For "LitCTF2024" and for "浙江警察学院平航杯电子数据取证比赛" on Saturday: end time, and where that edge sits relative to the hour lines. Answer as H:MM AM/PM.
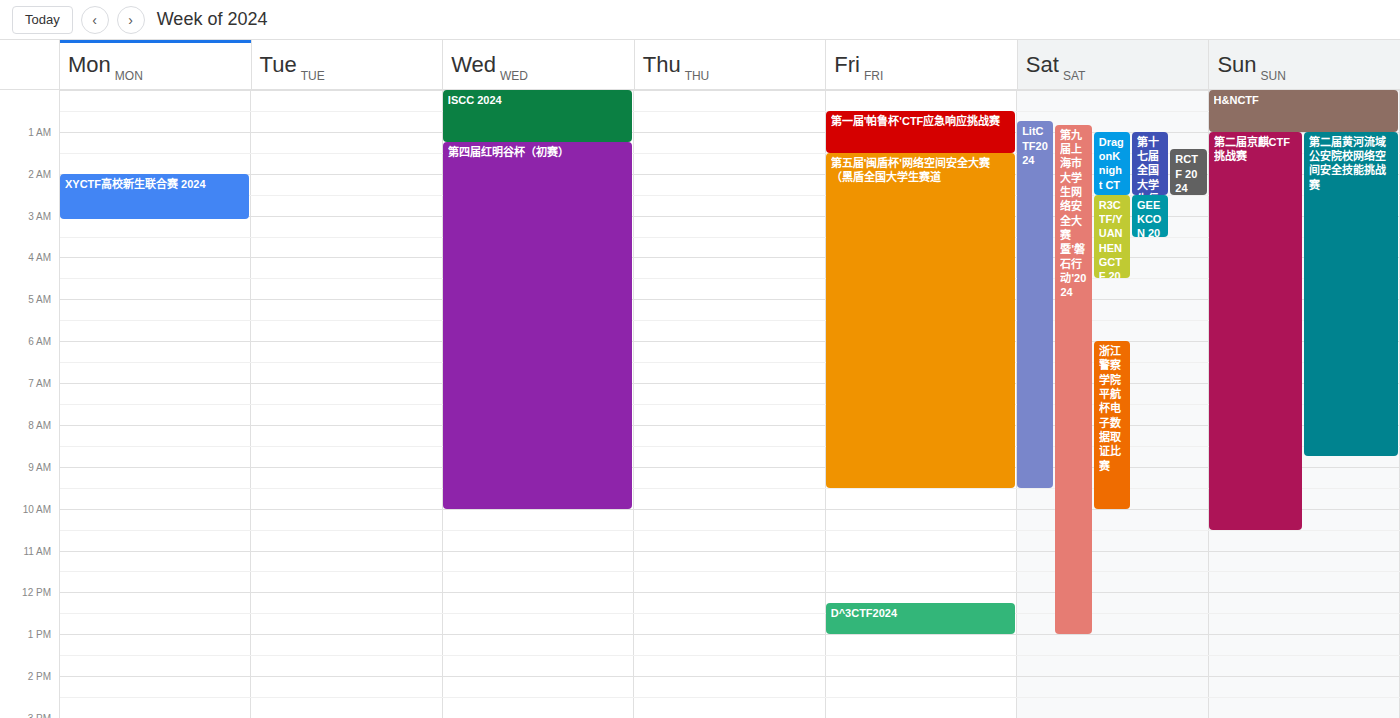
"LitCTF2024": 9:30 AM, halfway between the 9 AM and 10 AM lines. "浙江警察学院平航杯电子数据取证比赛": 10:00 AM, exactly on the 10 AM line.